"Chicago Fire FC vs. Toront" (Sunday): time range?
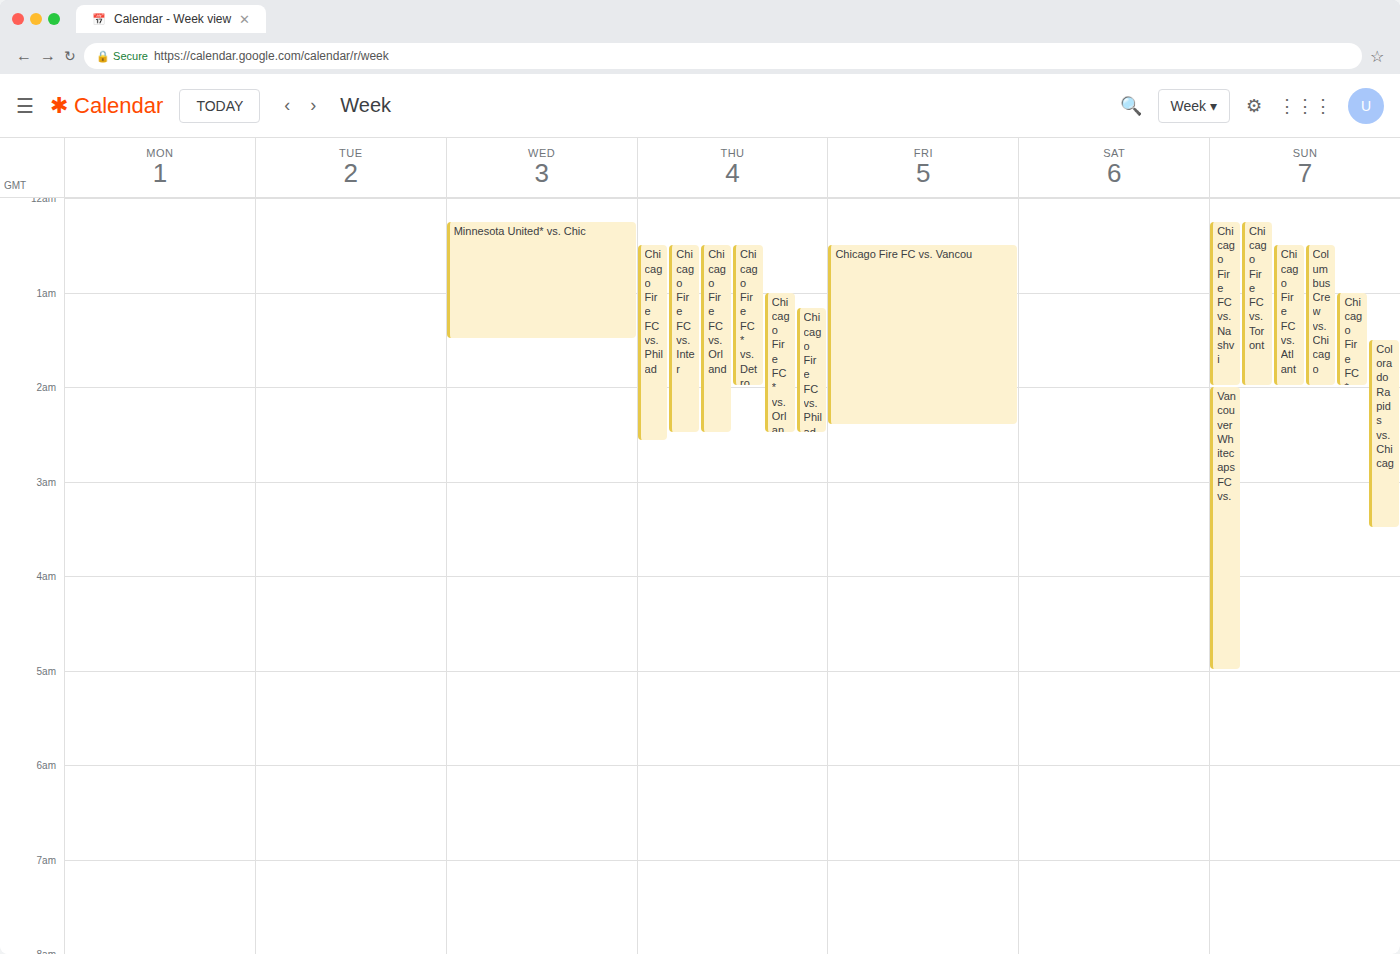
12:15 AM to 2:00 AM